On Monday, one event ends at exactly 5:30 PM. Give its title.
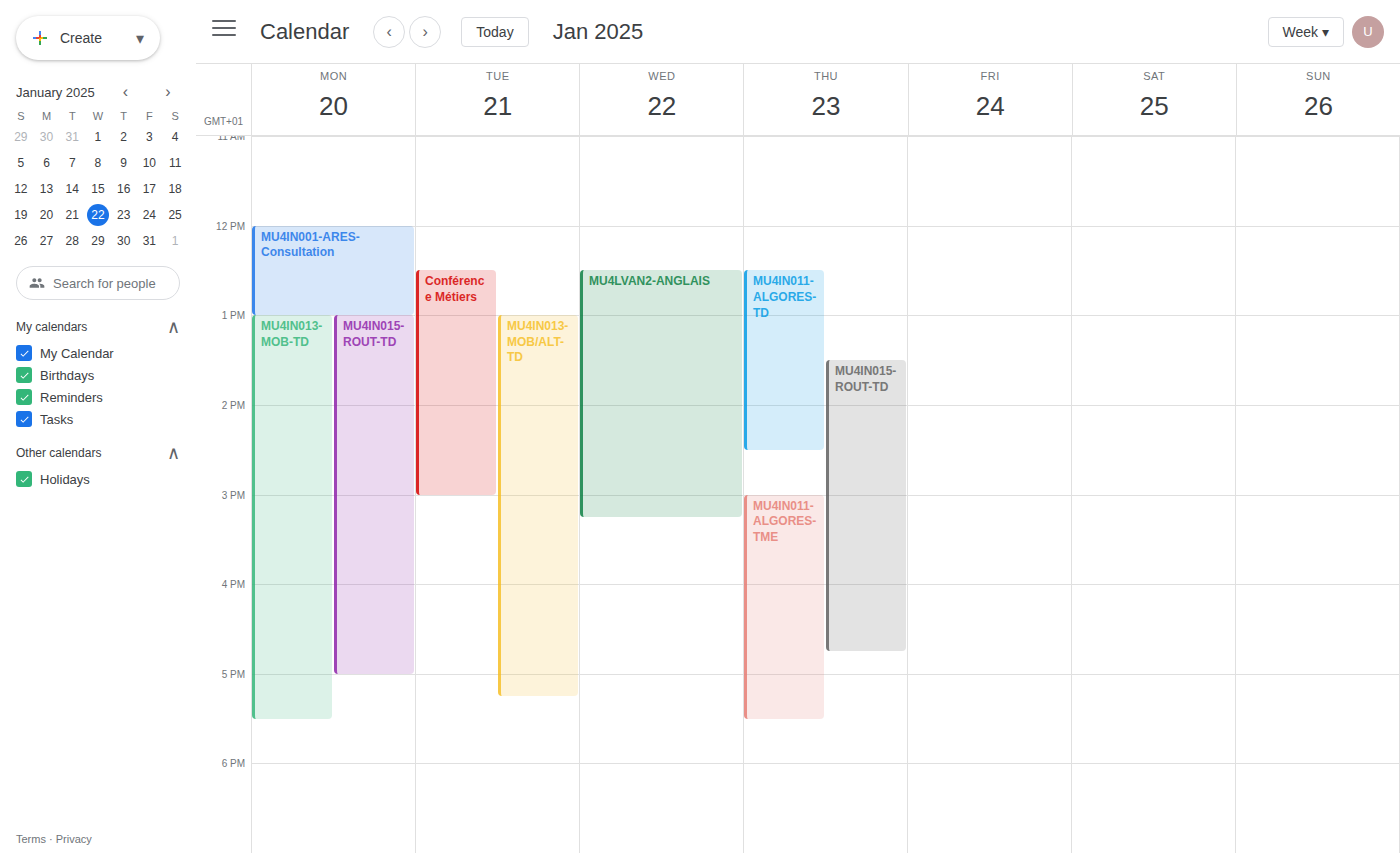
"MU4IN013-MOB-TD"